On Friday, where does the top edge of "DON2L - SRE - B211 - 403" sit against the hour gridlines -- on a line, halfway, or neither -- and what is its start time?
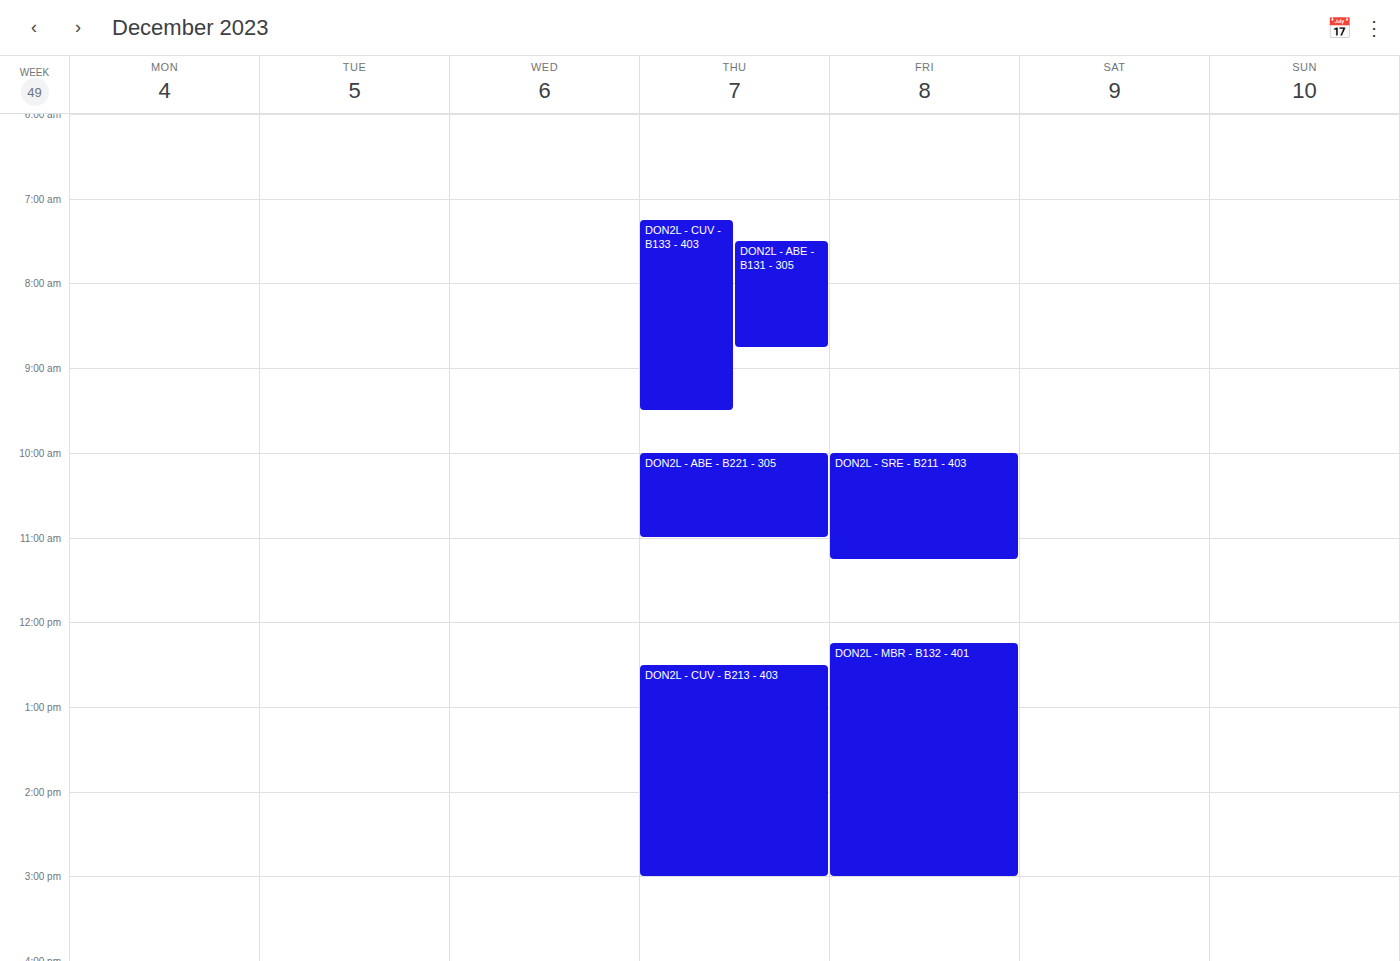
10:00 AM -- exactly on the 10 AM line.